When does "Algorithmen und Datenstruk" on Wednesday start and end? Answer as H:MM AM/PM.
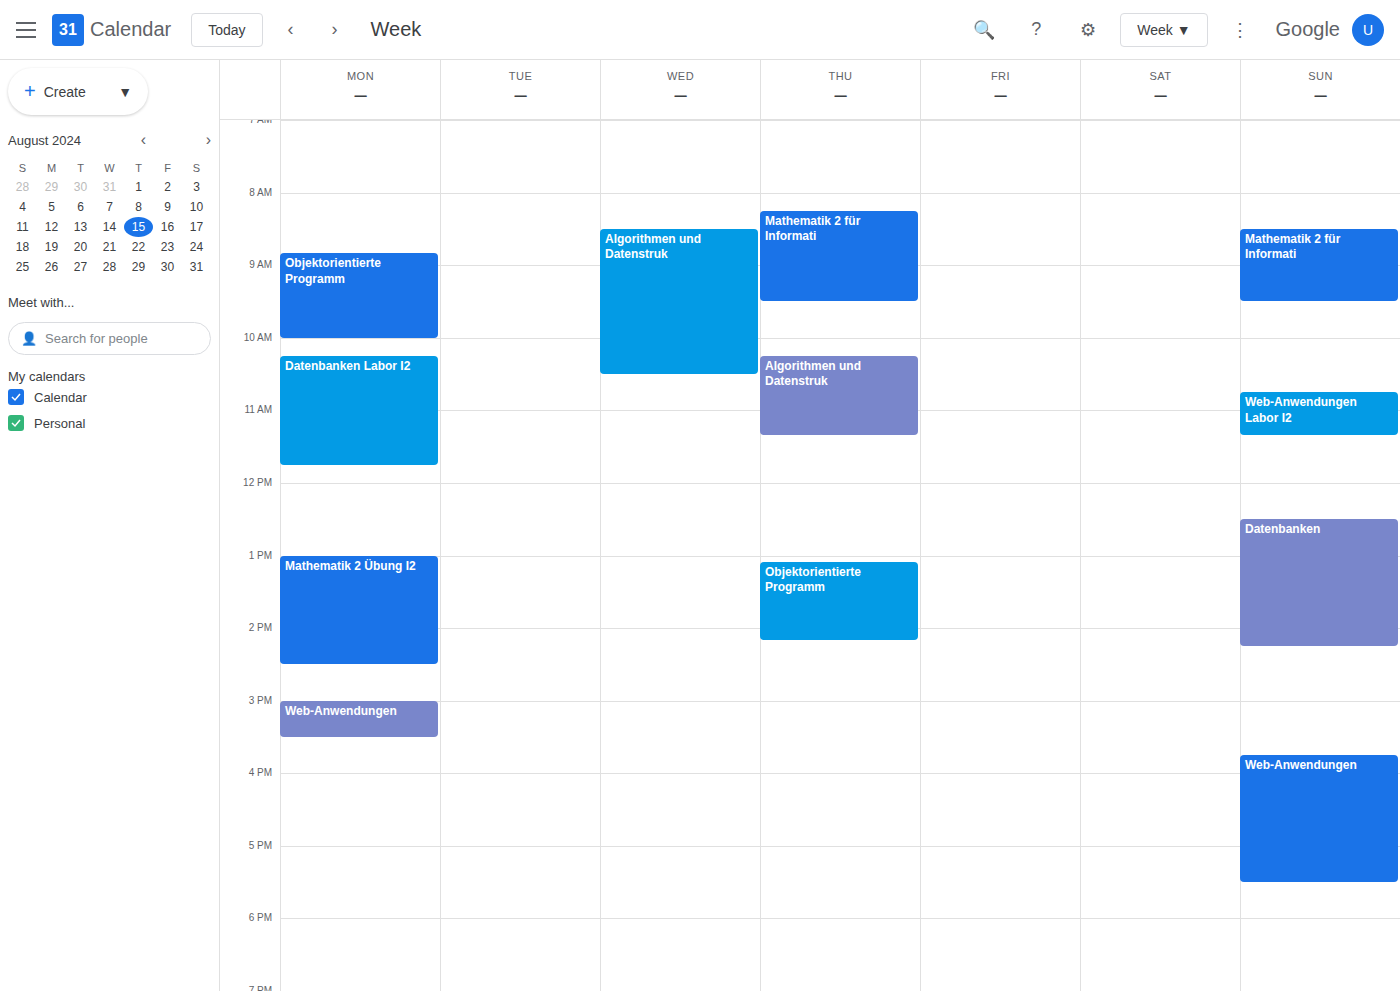
8:30 AM to 10:30 AM